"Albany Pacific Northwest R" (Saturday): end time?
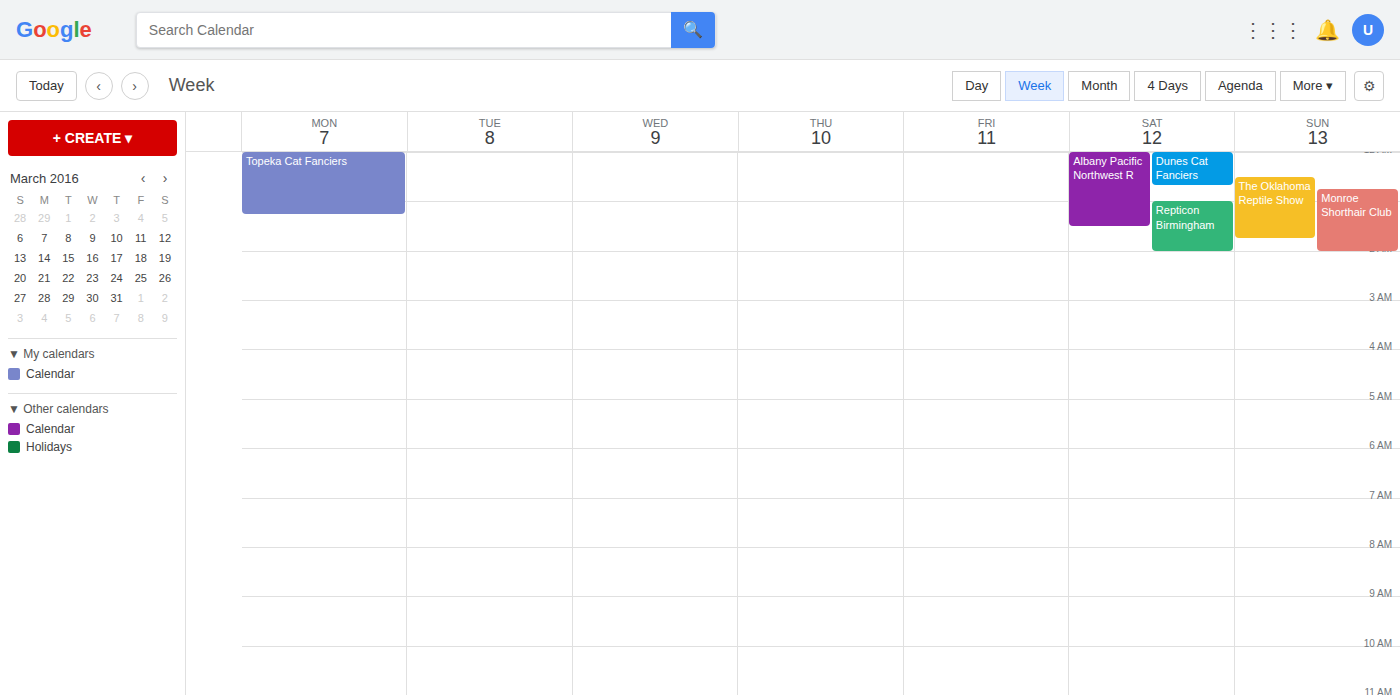
1:30 AM